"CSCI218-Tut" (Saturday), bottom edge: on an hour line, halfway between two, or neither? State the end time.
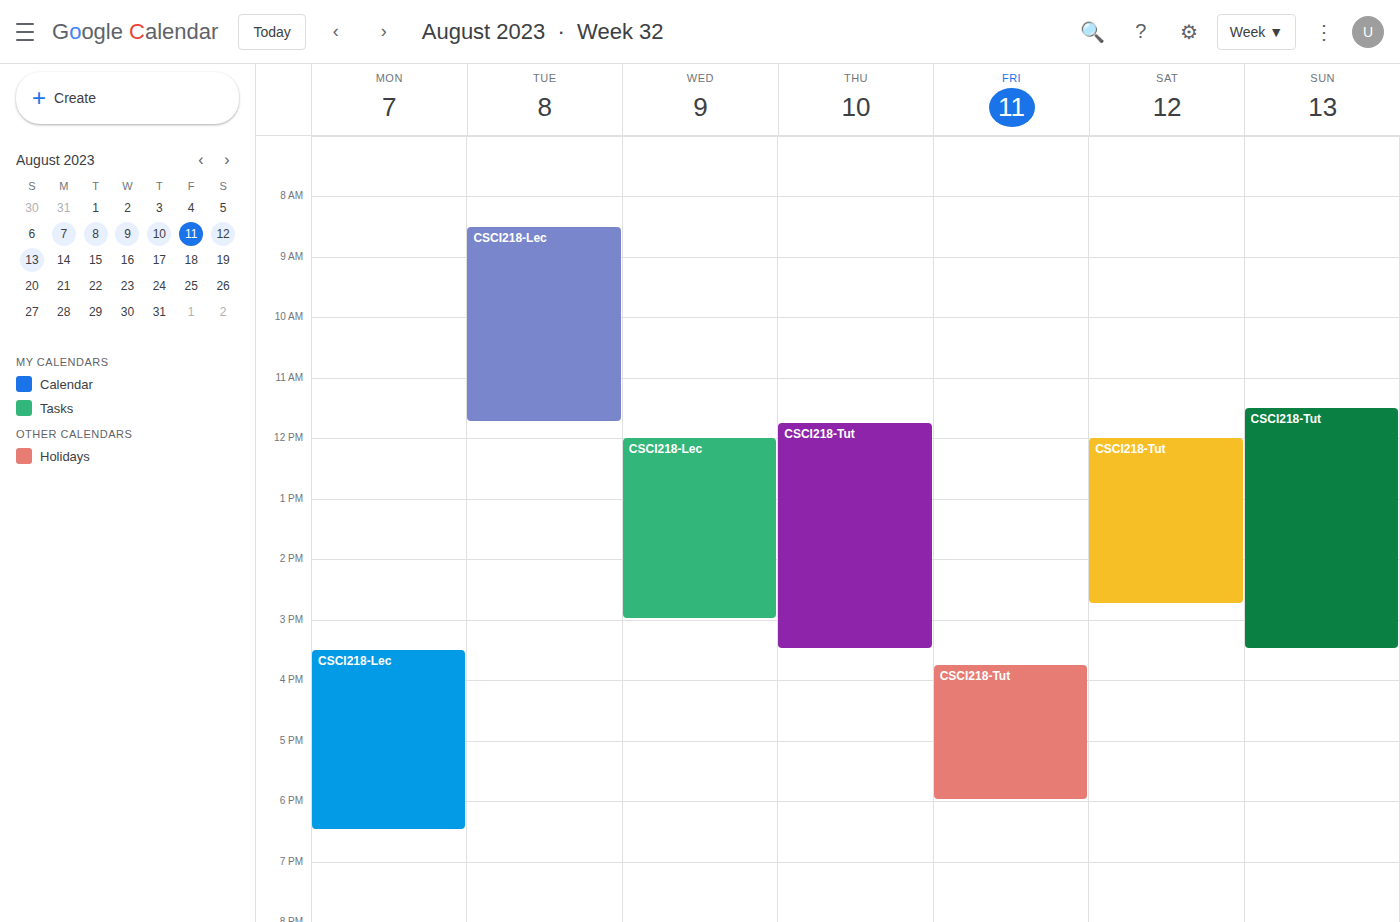
2:45 PM -- neither: three quarters of the way from the 2 PM line to the 3 PM line.